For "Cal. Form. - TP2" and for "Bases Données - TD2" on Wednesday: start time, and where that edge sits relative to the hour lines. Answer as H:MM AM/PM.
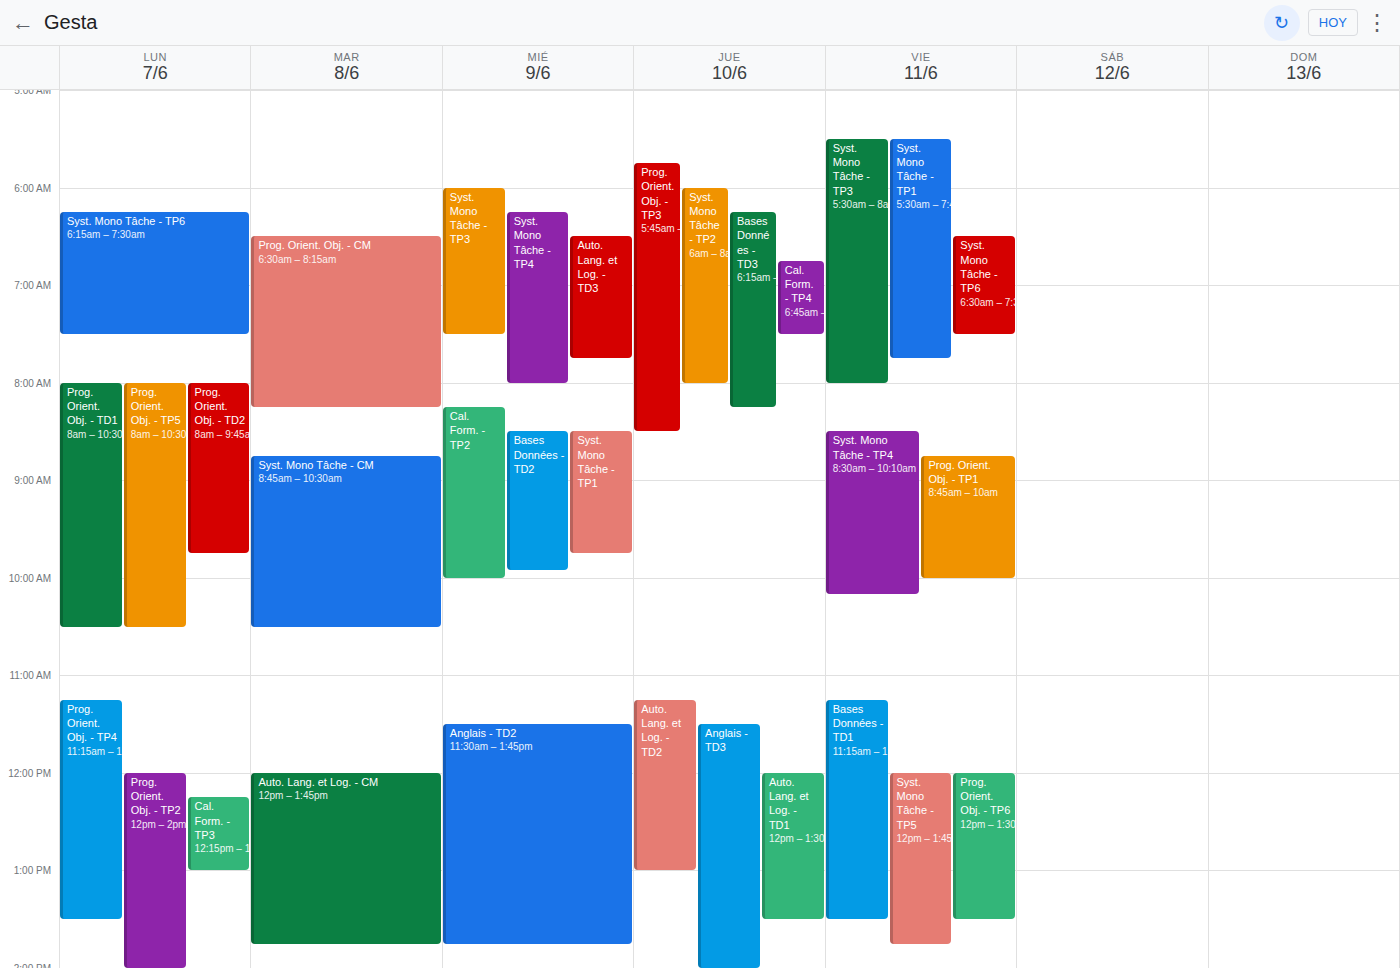
"Cal. Form. - TP2": 8:15 AM, neither: a quarter of the way from the 8 AM line to the 9 AM line. "Bases Données - TD2": 8:30 AM, halfway between the 8 AM and 9 AM lines.